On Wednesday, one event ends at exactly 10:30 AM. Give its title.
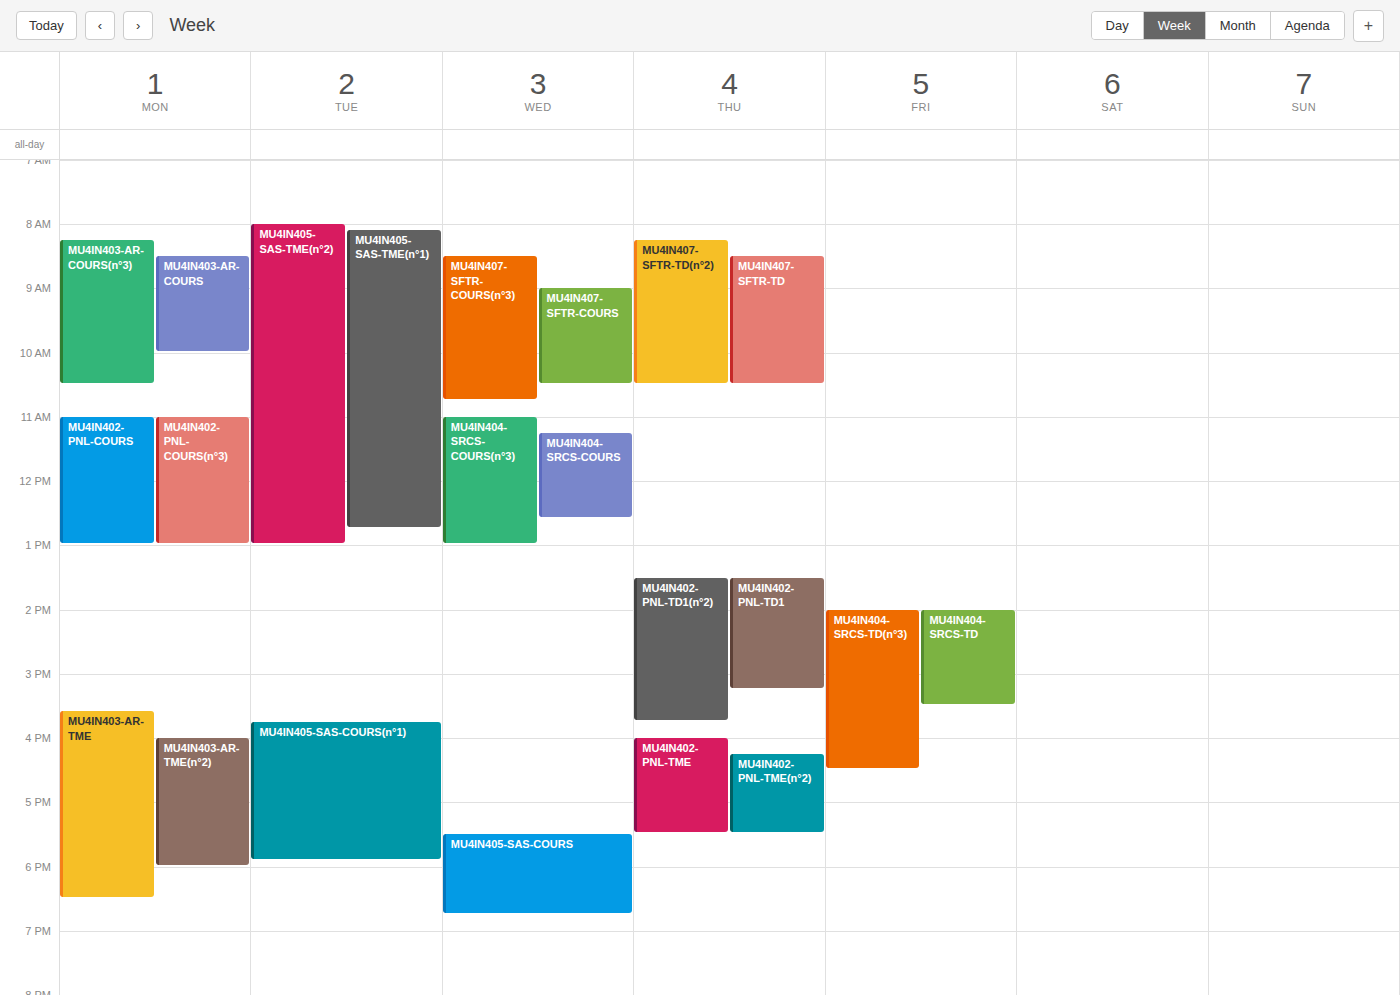
"MU4IN407-SFTR-COURS"